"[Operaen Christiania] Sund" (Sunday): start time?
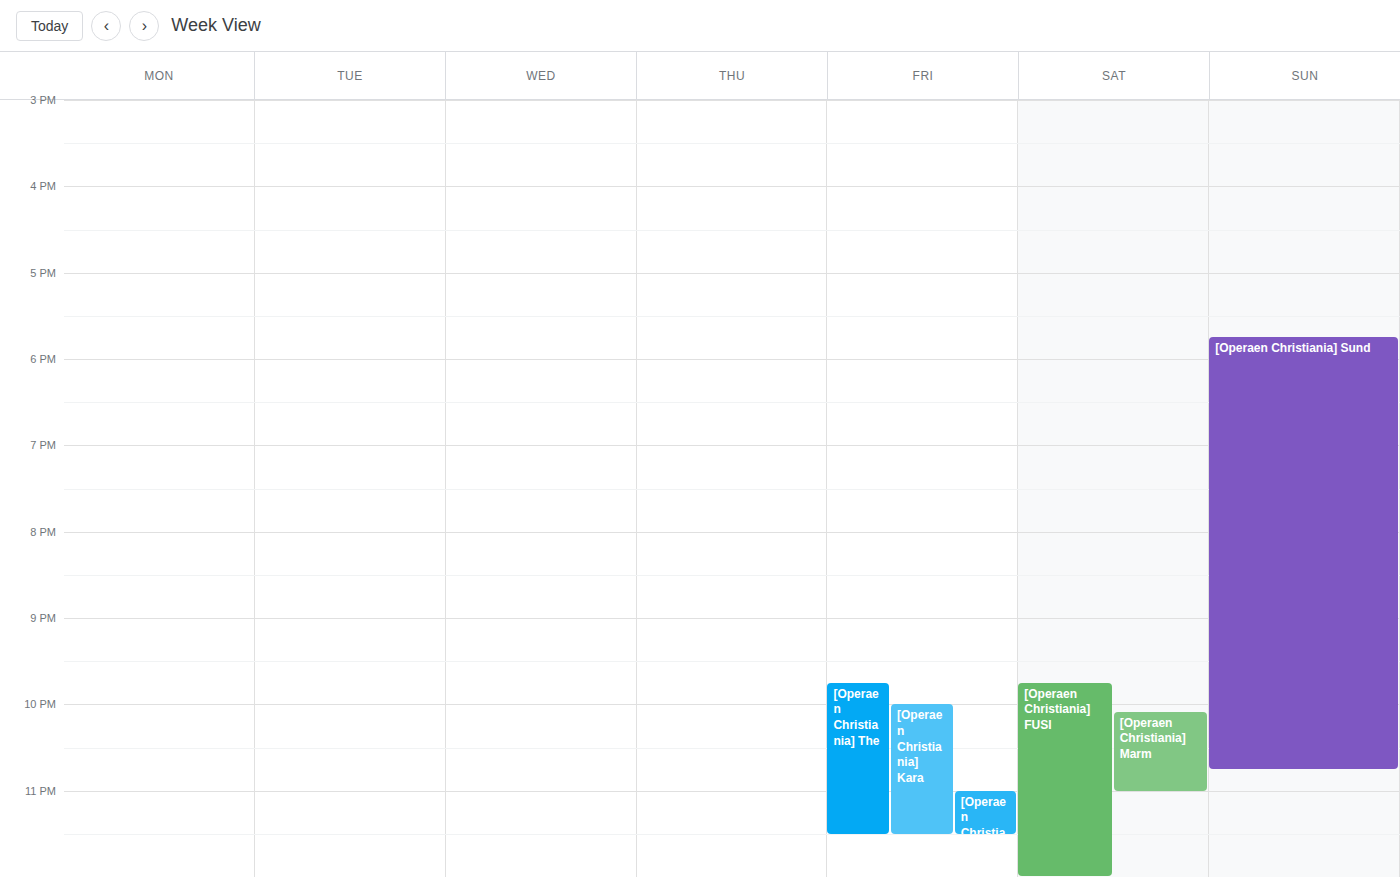
5:45 PM